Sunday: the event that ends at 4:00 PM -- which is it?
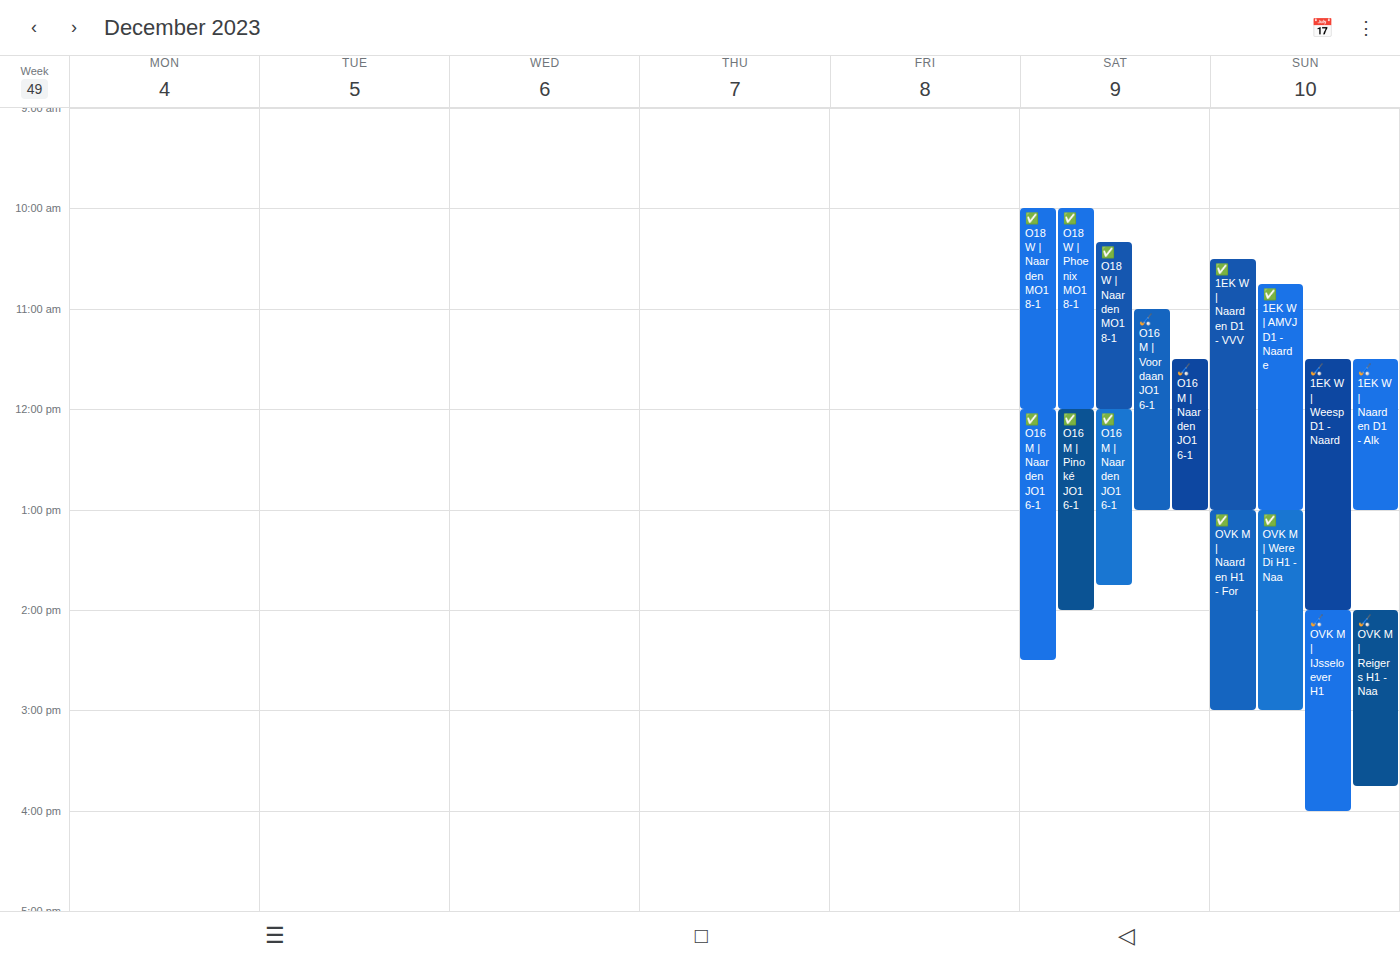
"🏑 OVK M | IJsseloever H1"